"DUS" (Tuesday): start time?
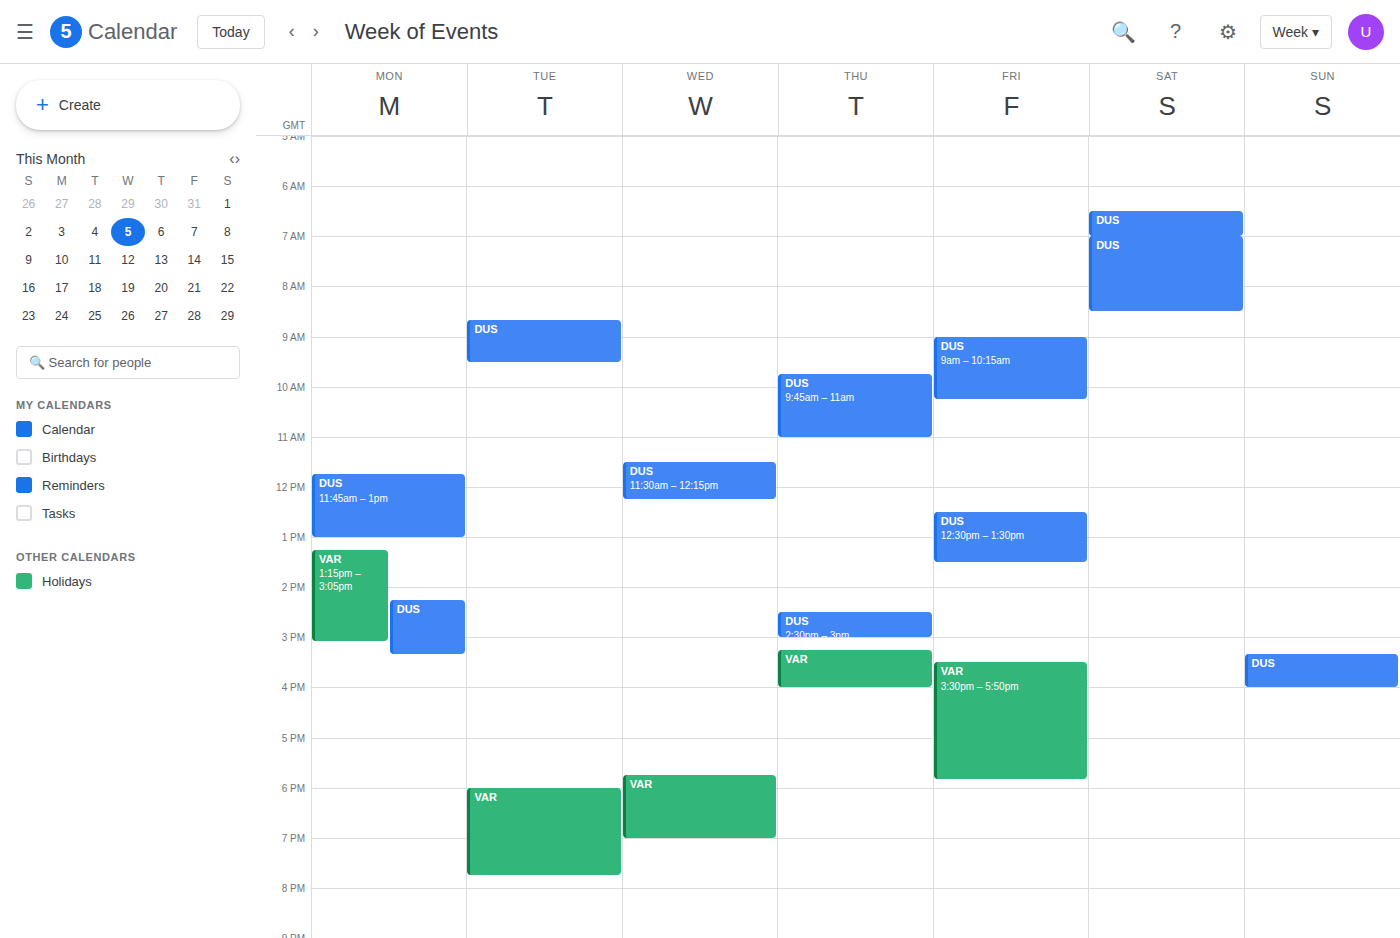
8:40 AM